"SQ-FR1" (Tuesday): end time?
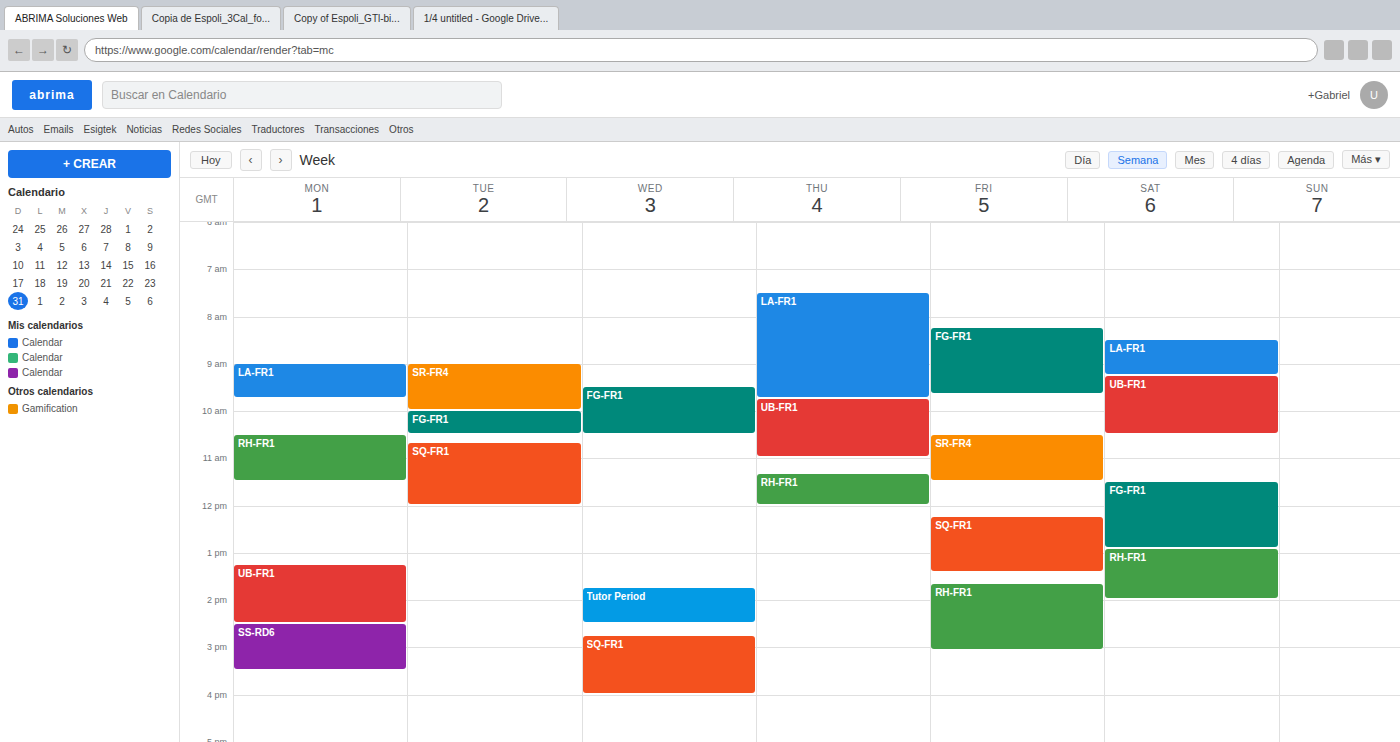
12:00 PM